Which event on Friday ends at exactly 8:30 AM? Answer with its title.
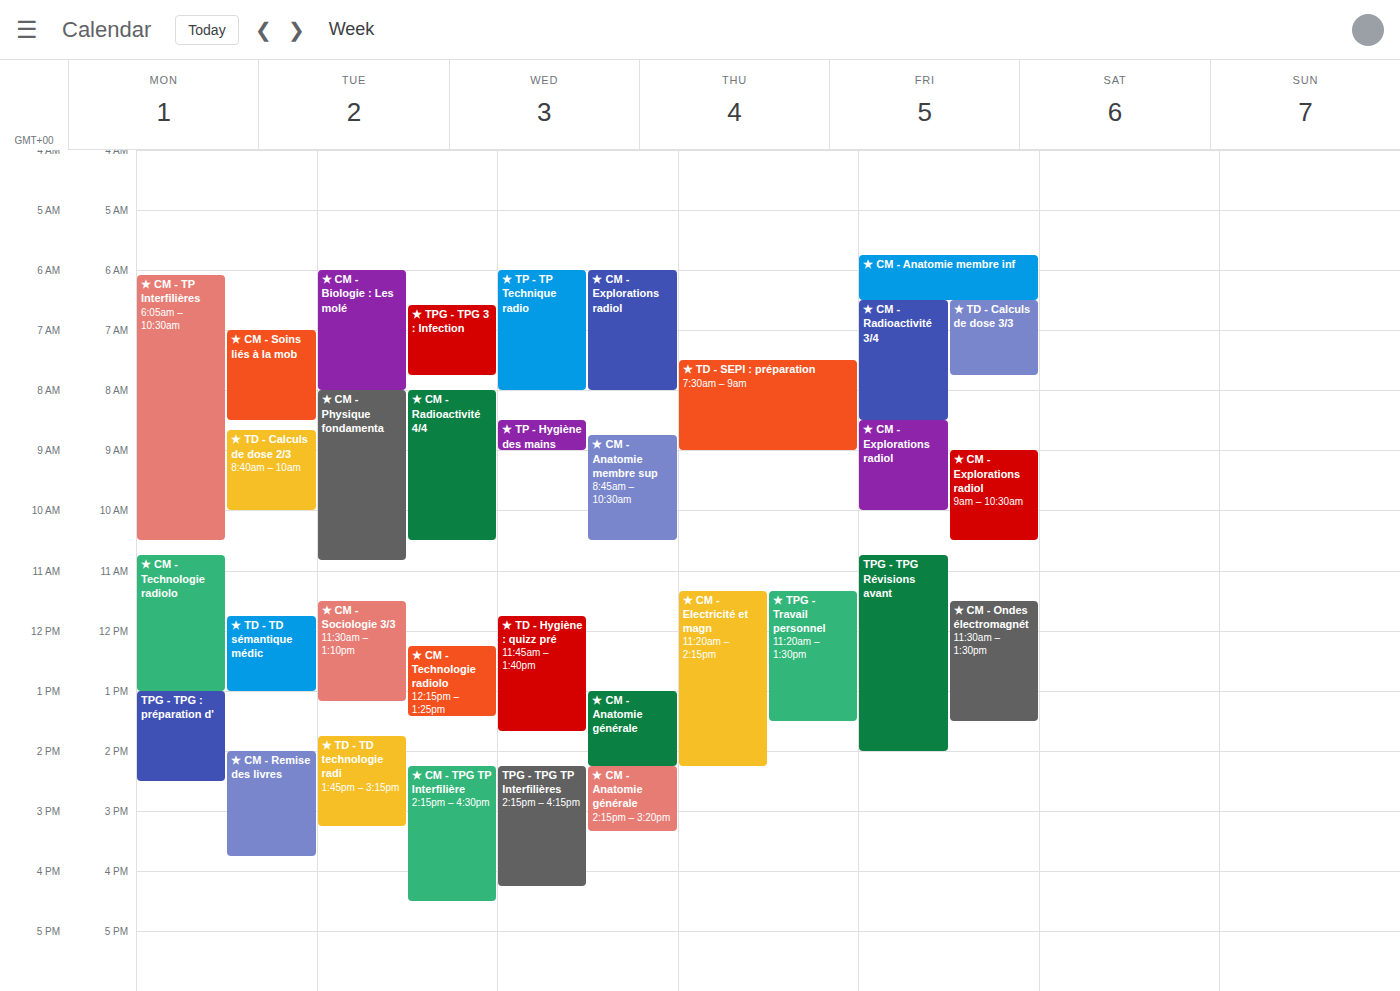
"★ CM - Radioactivité 3/4"